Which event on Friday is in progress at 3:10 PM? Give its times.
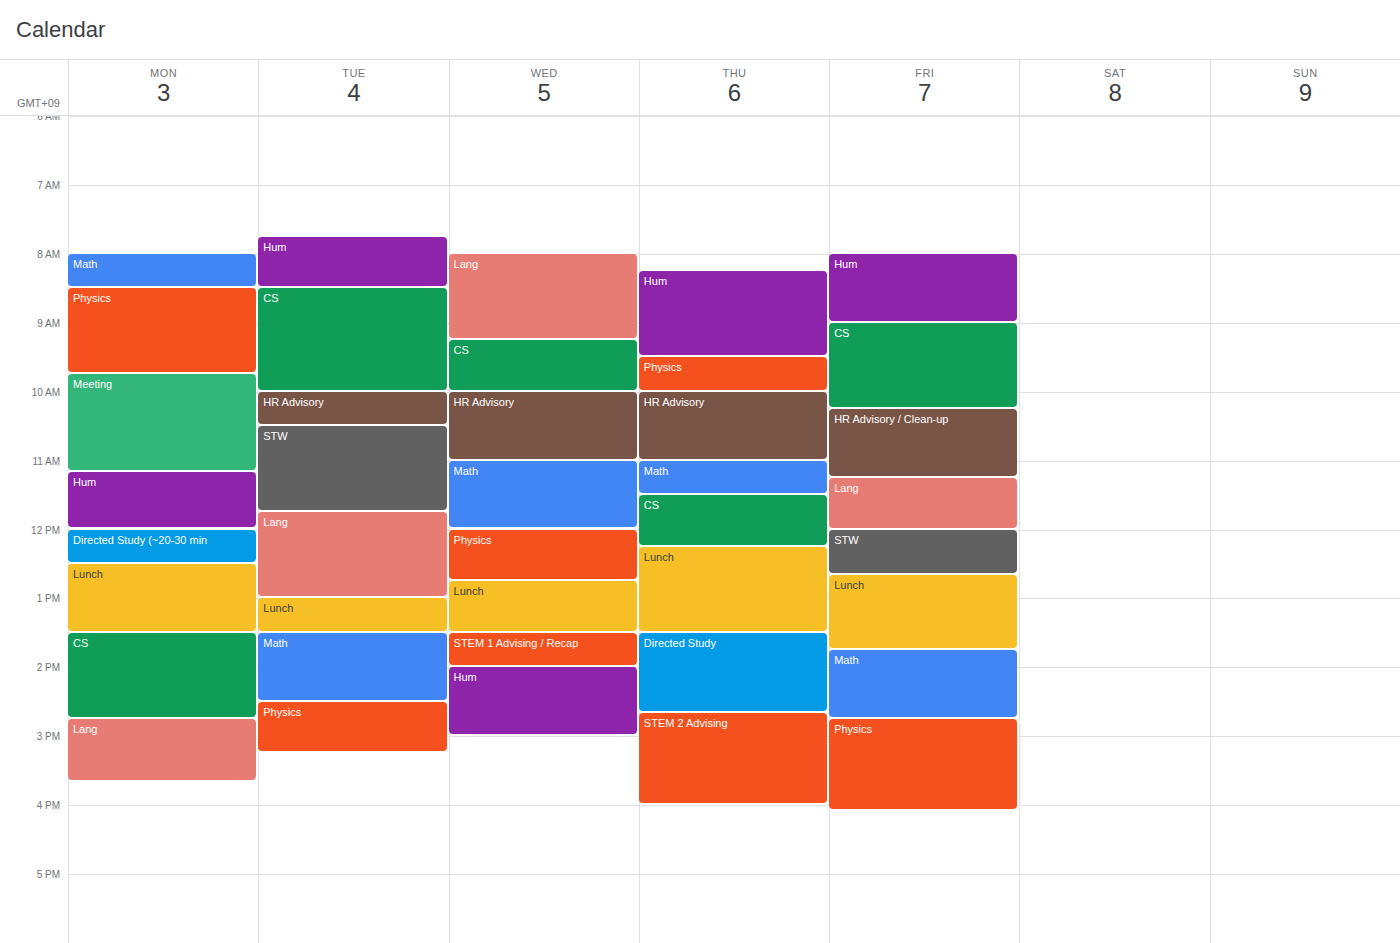
"Physics", 2:45 PM to 4:05 PM